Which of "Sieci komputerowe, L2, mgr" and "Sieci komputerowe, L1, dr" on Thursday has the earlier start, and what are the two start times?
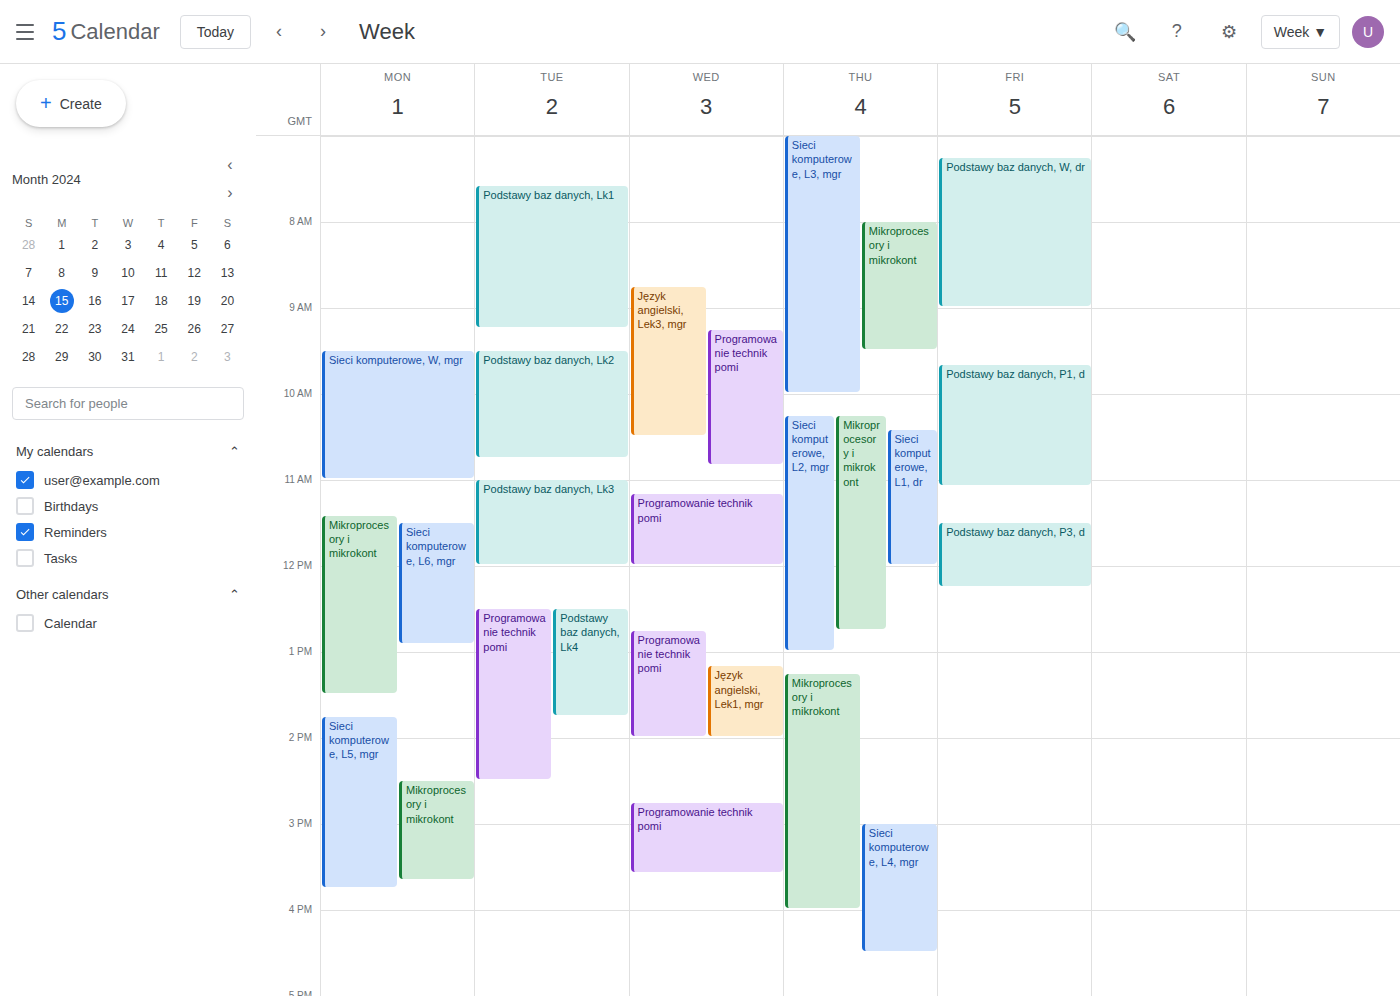
"Sieci komputerowe, L2, mgr" 10:15 AM; "Sieci komputerowe, L1, dr" 10:25 AM.